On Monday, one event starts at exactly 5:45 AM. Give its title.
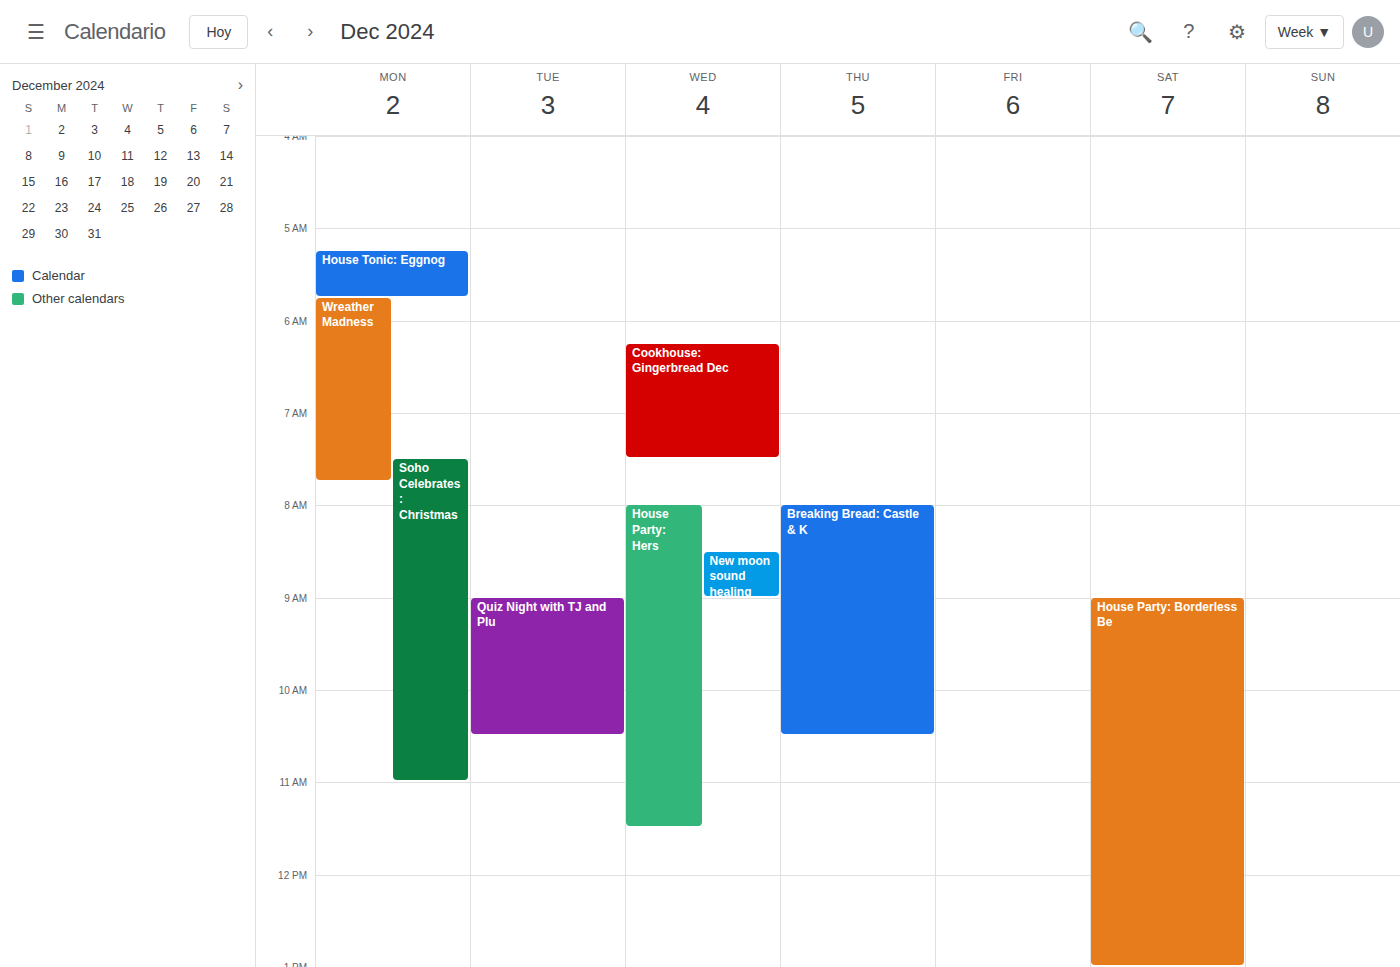
"Wreather Madness"